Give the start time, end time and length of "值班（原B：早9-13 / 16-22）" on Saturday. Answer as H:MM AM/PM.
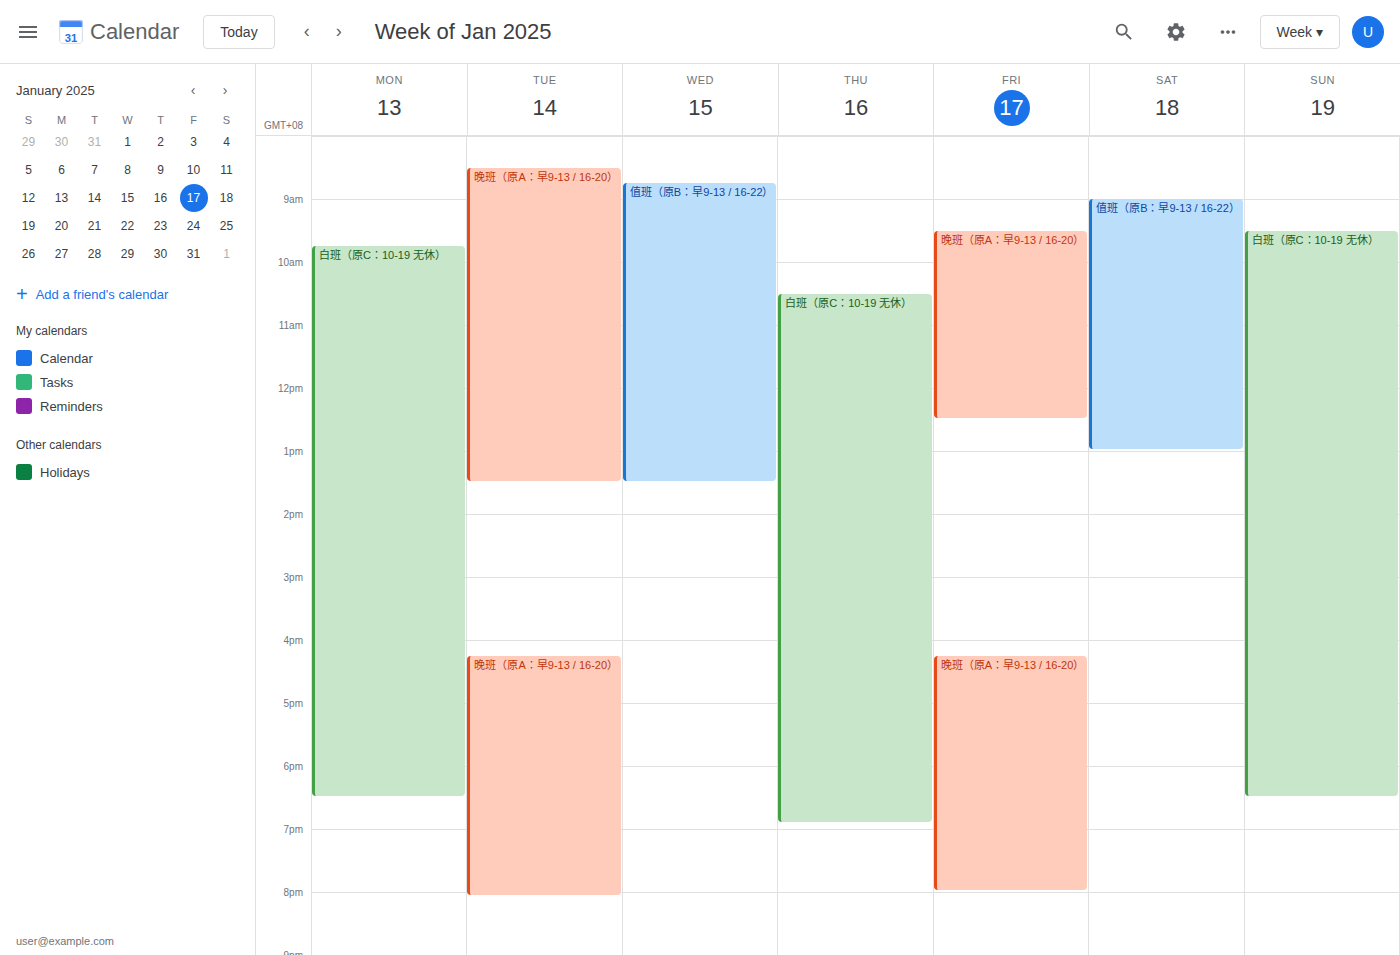
9:00 AM to 1:00 PM, 4 hours